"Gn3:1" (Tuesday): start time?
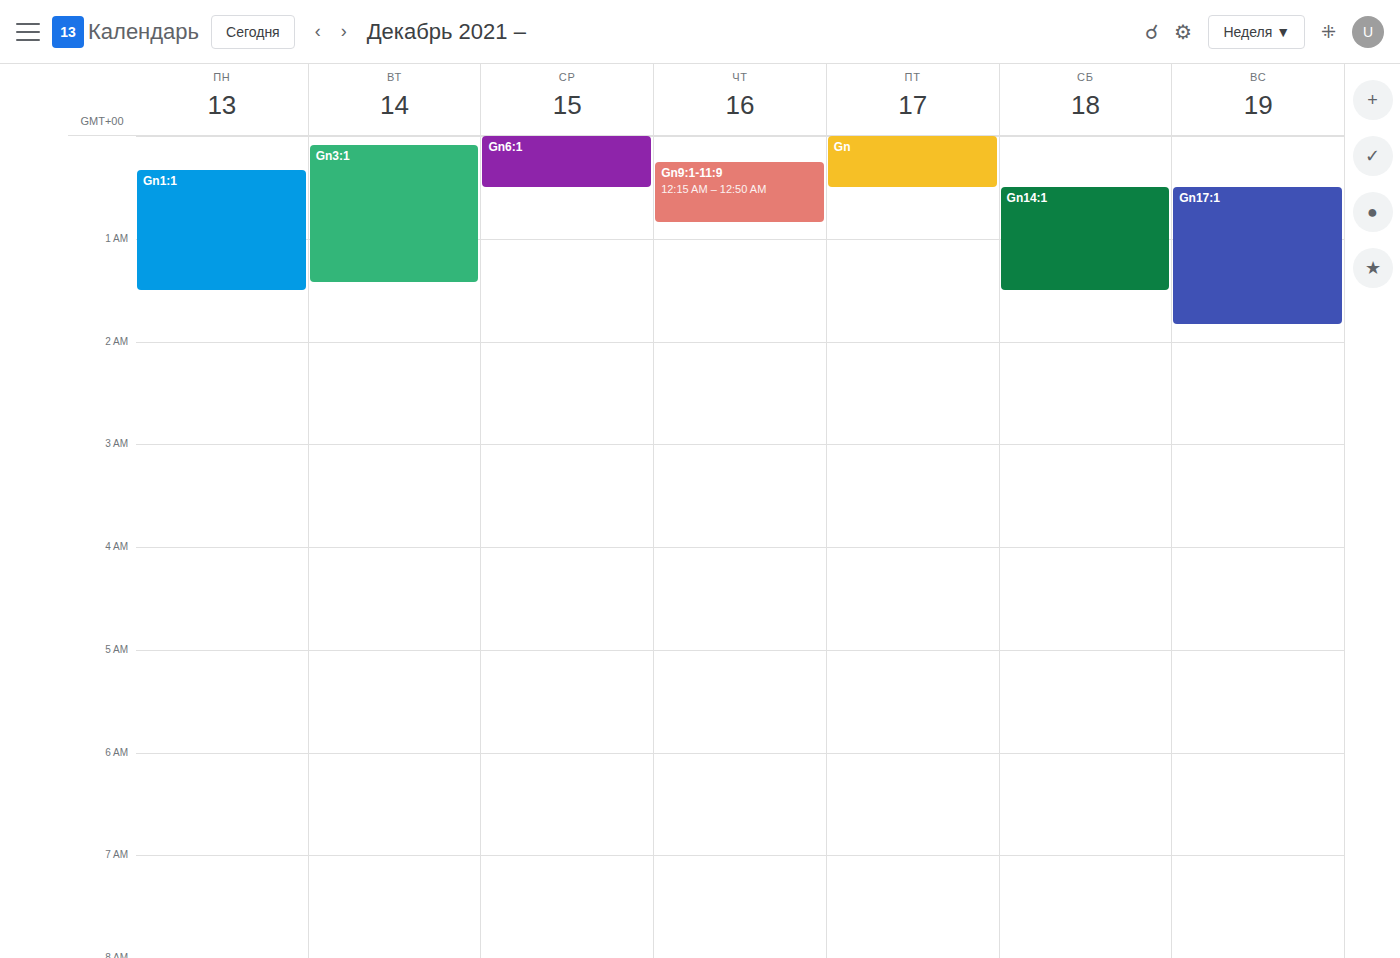
12:05 AM